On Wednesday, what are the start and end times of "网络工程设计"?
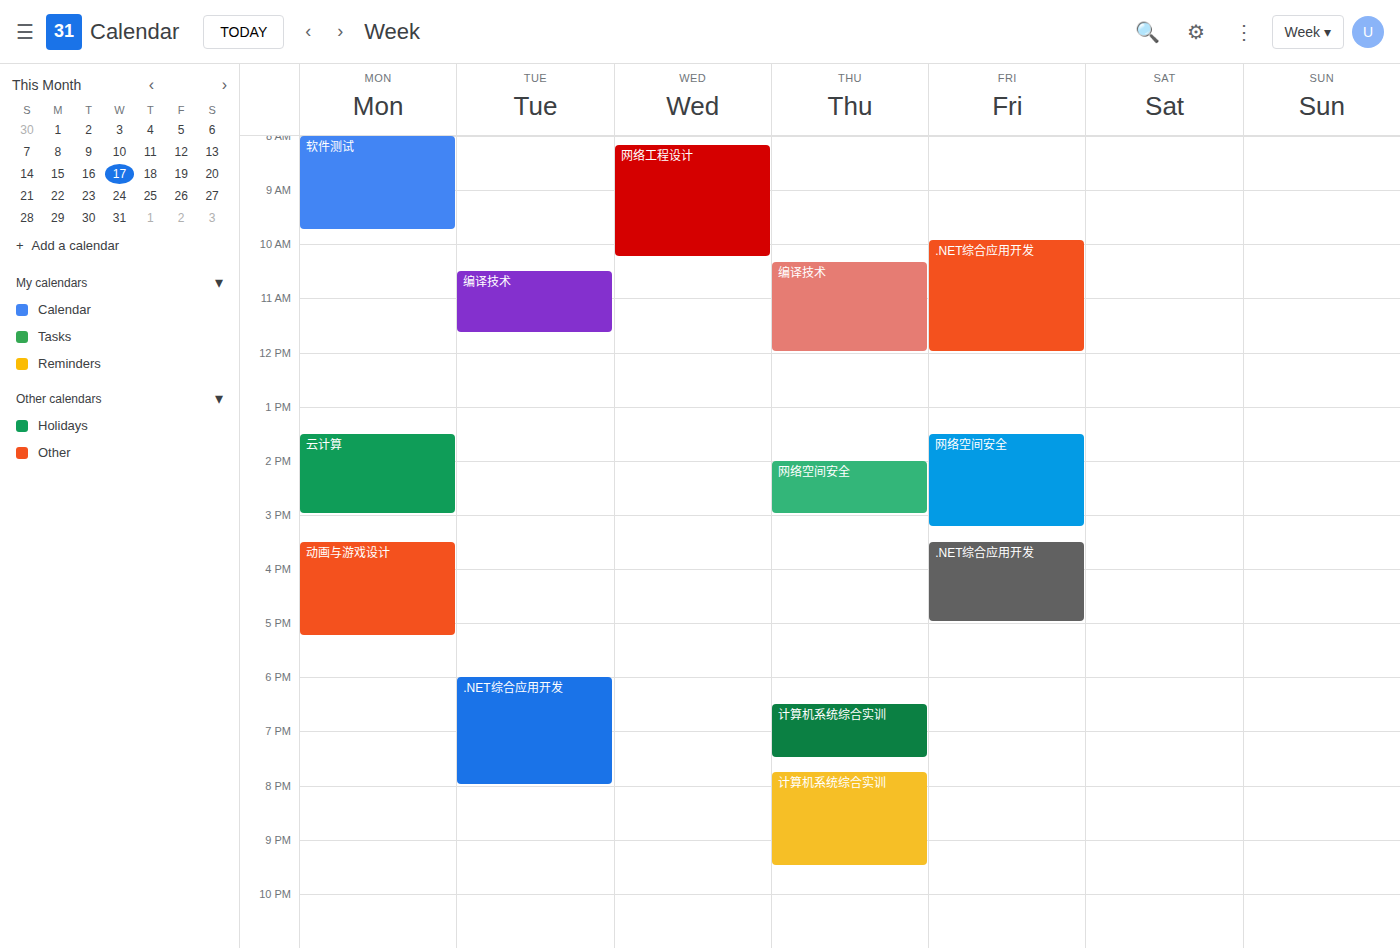
8:10 AM to 10:15 AM